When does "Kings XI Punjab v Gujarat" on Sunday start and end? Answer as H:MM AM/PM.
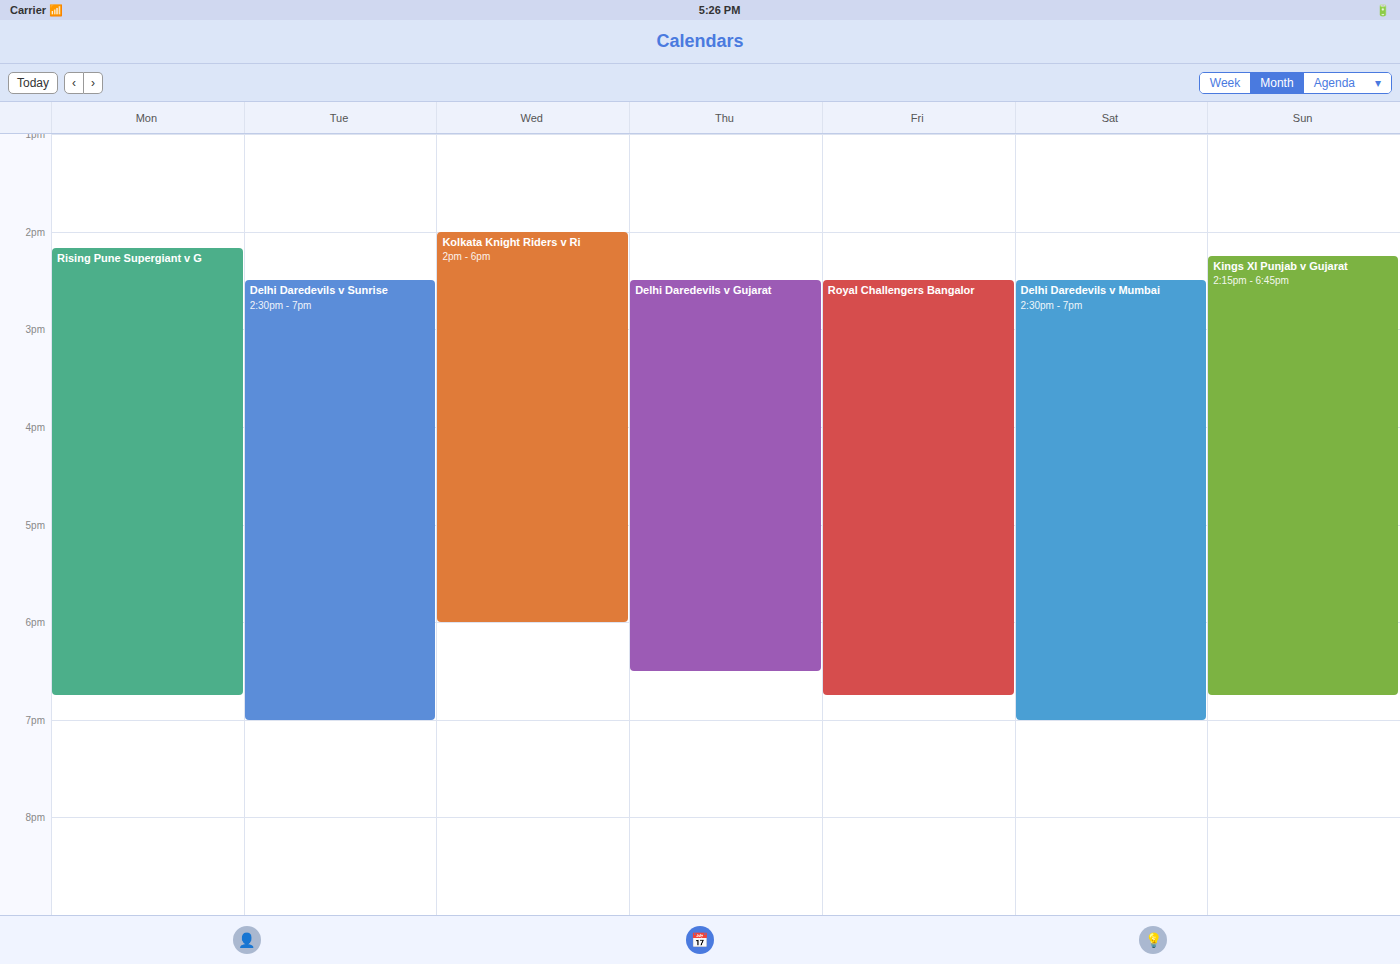
2:15 PM to 6:45 PM